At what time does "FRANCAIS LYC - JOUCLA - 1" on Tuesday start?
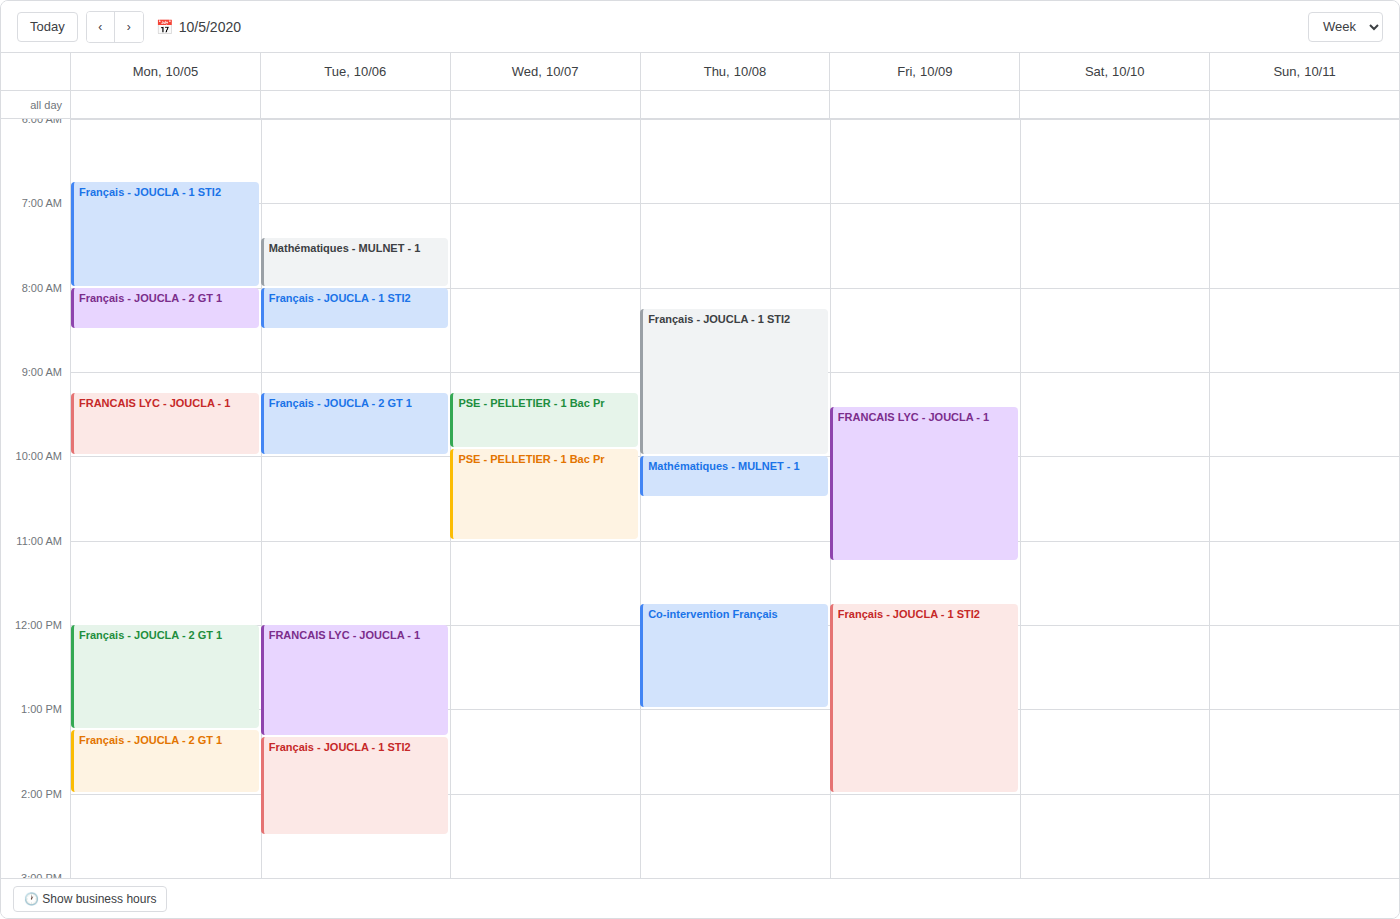
12:00 PM